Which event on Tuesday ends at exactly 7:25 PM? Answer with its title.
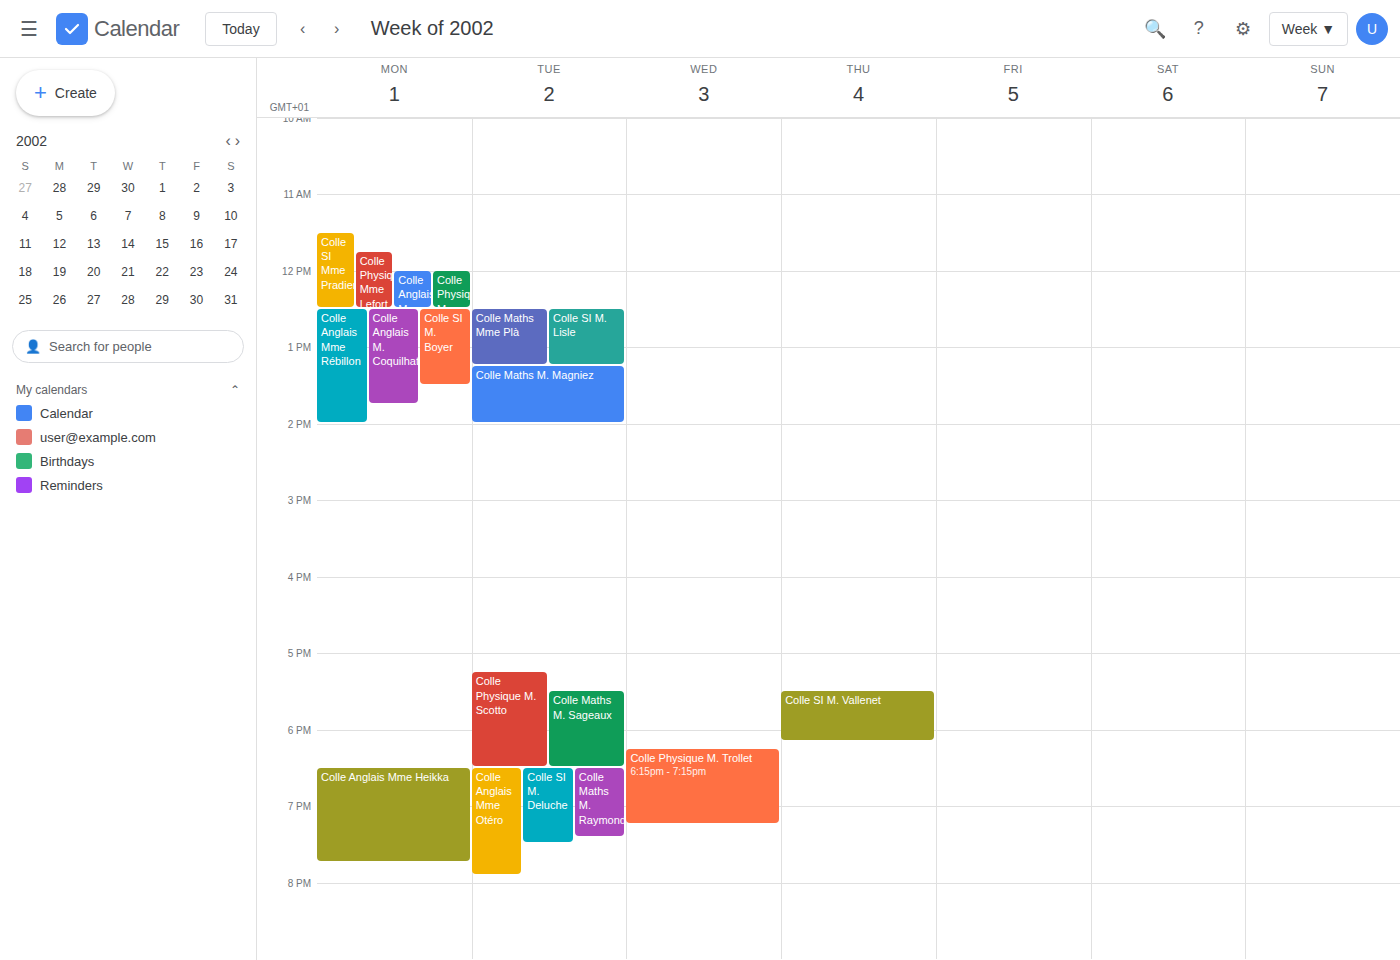
"Colle Maths M. Raymond"